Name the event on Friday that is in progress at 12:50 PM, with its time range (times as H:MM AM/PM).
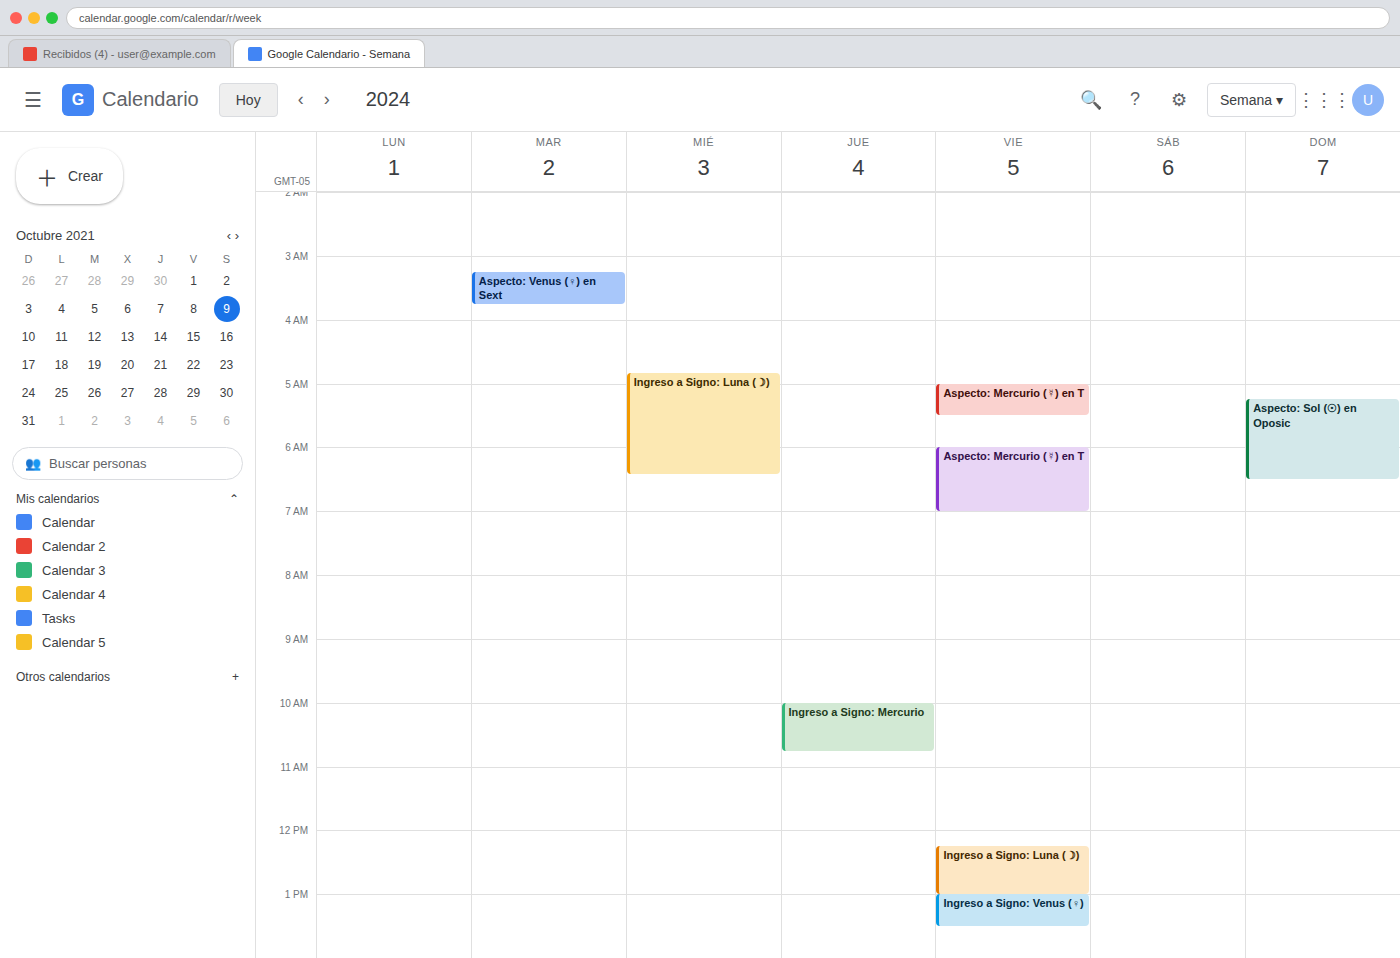
"Ingreso a Signo: Luna (☽)", 12:15 PM to 1:00 PM